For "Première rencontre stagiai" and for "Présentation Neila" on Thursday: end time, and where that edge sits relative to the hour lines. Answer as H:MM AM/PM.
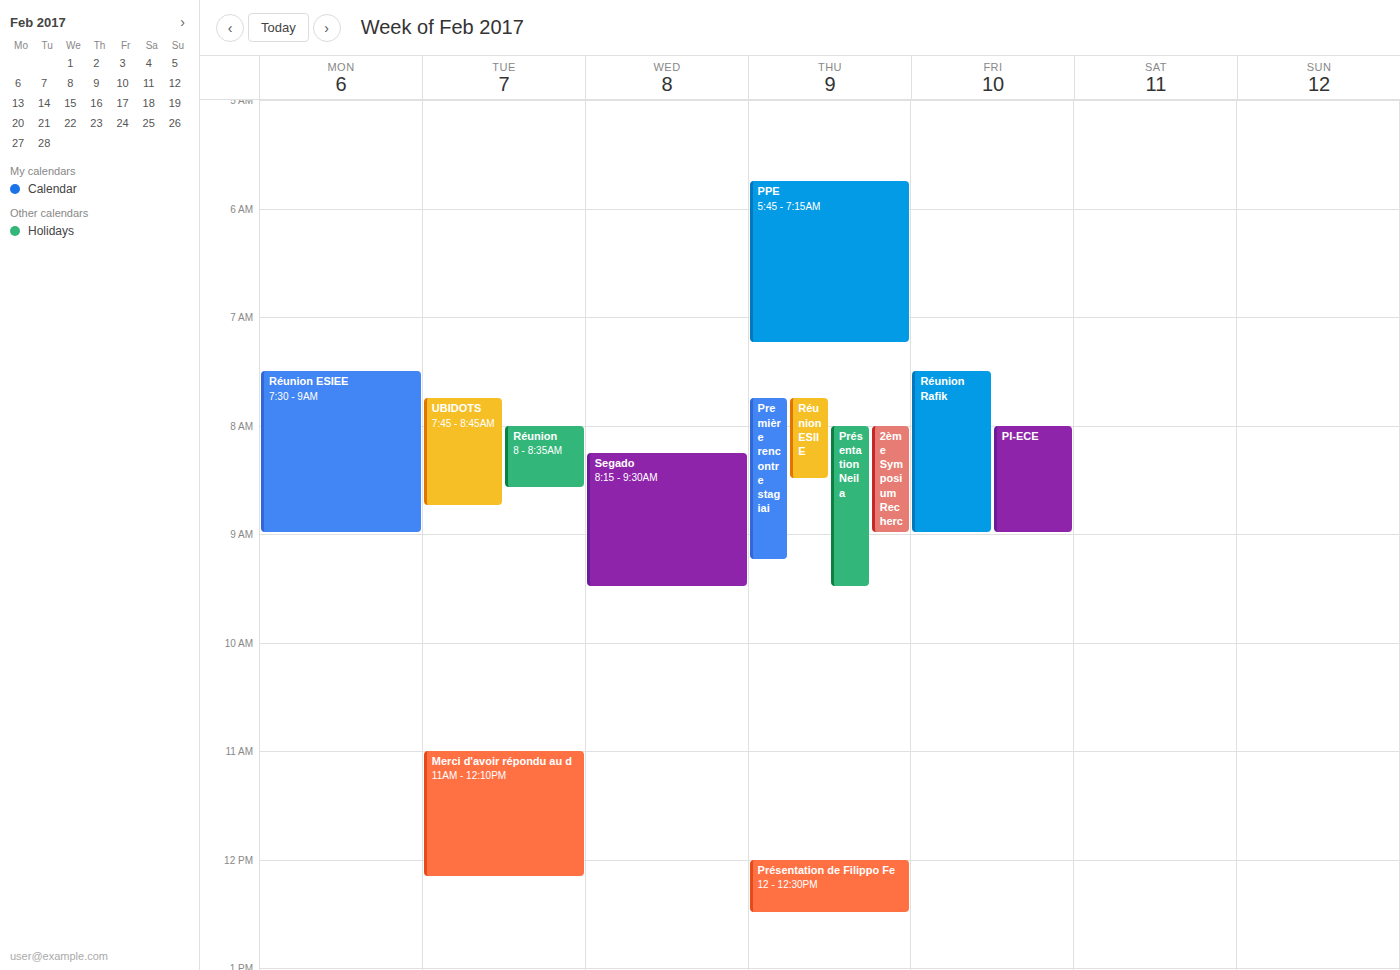
"Première rencontre stagiai": 9:15 AM, neither: a quarter of the way from the 9 AM line to the 10 AM line. "Présentation Neila": 9:30 AM, halfway between the 9 AM and 10 AM lines.